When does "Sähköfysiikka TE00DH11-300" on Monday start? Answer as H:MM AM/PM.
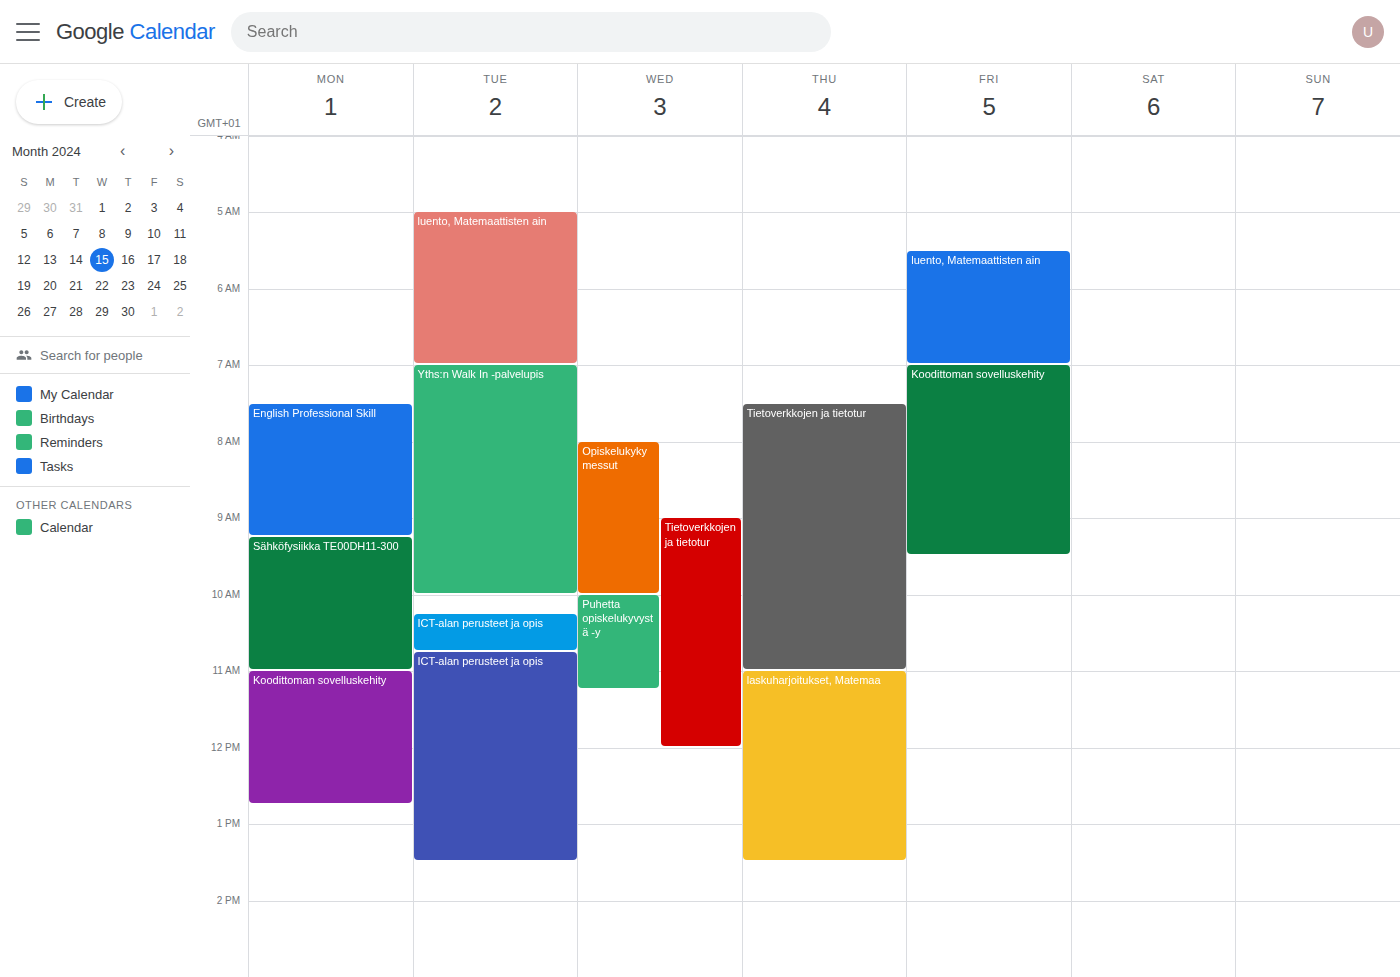
9:15 AM